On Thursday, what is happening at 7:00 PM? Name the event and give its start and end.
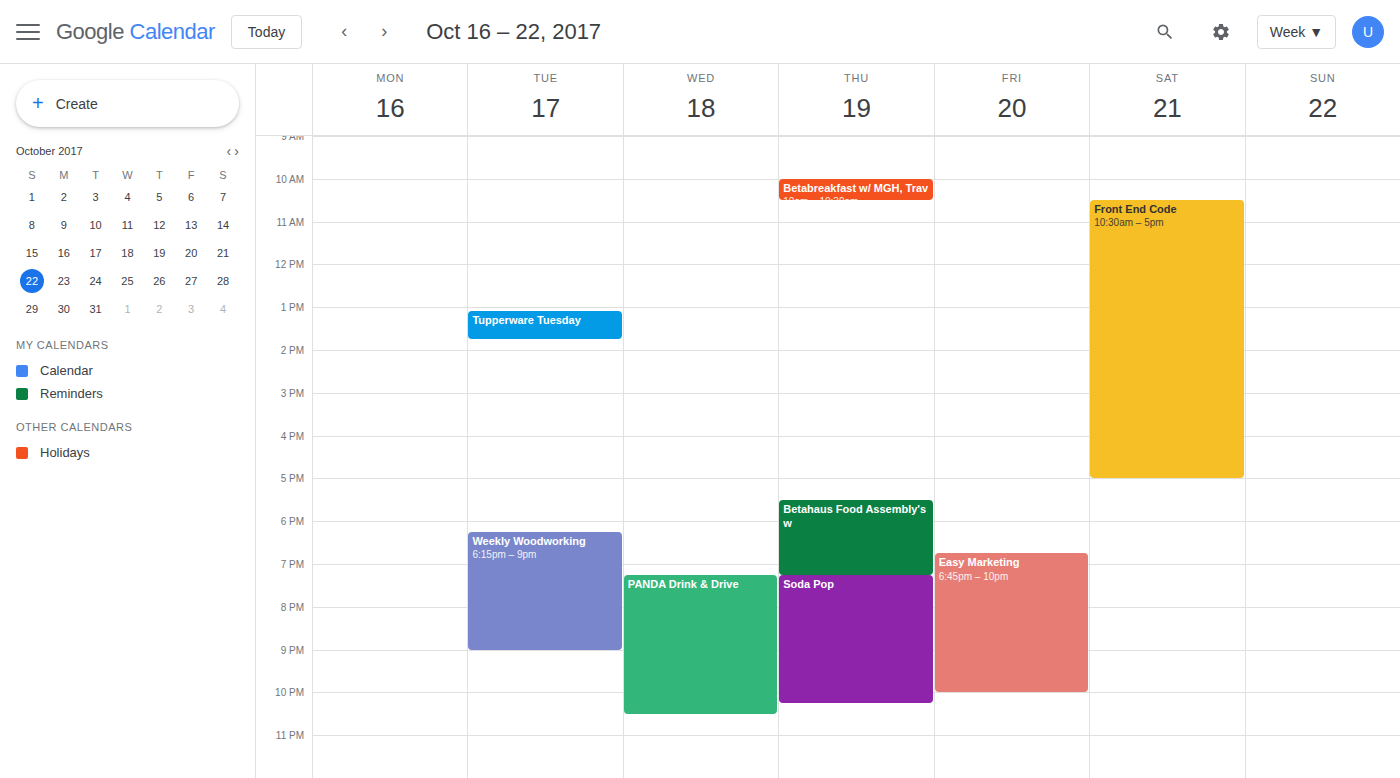
"Betahaus Food Assembly's w", 5:30 PM to 7:15 PM